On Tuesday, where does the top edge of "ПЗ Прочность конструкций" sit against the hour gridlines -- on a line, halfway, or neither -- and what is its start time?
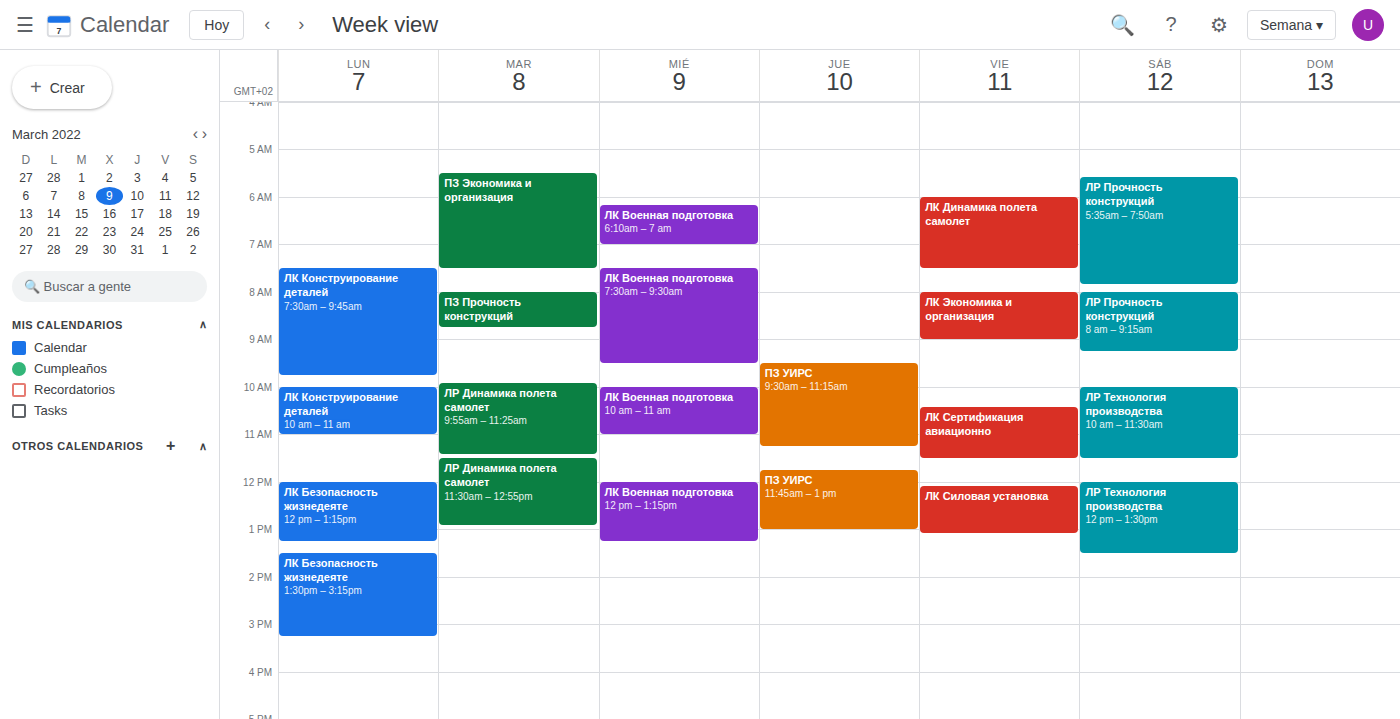
8:00 AM -- exactly on the 8 AM line.